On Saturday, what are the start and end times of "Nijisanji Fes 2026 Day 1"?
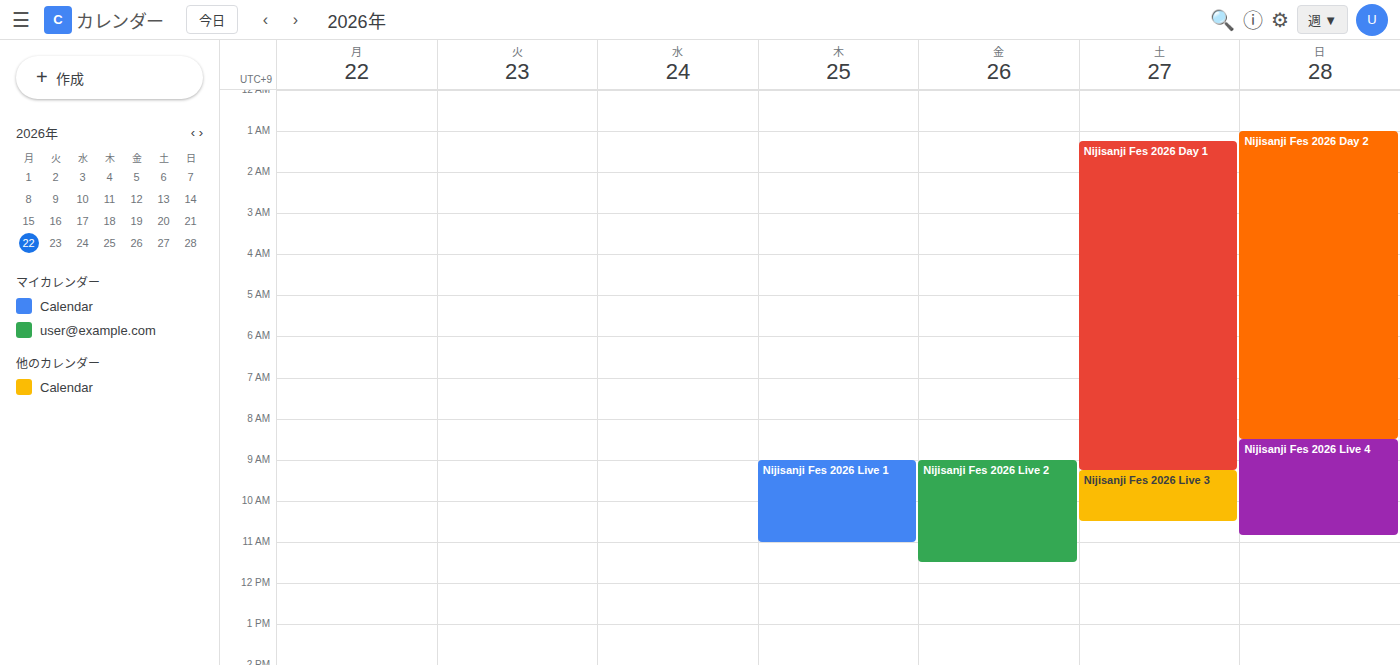
1:15 AM to 9:15 AM